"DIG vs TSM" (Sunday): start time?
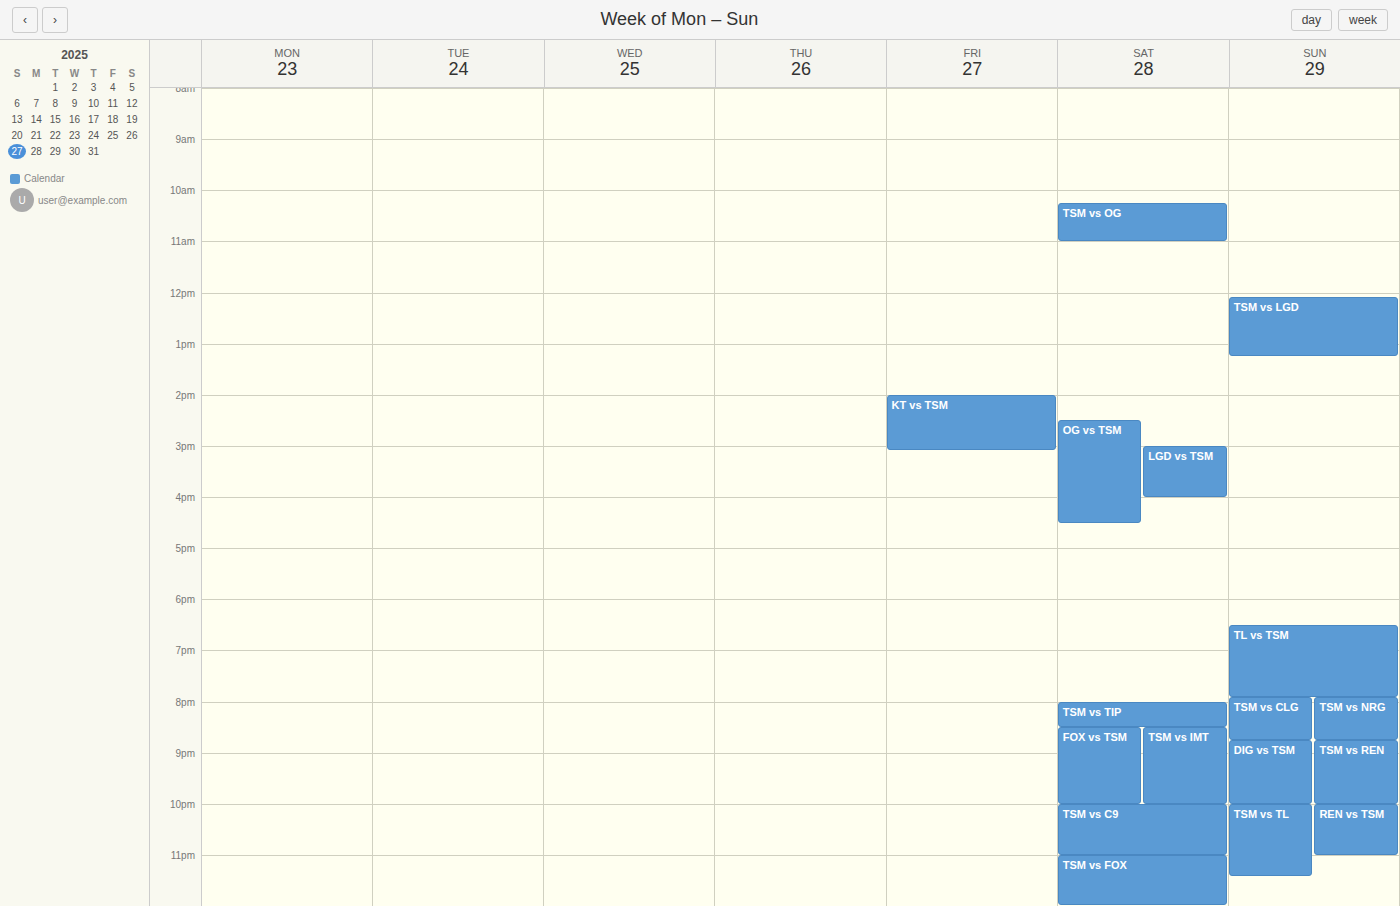
8:45 PM